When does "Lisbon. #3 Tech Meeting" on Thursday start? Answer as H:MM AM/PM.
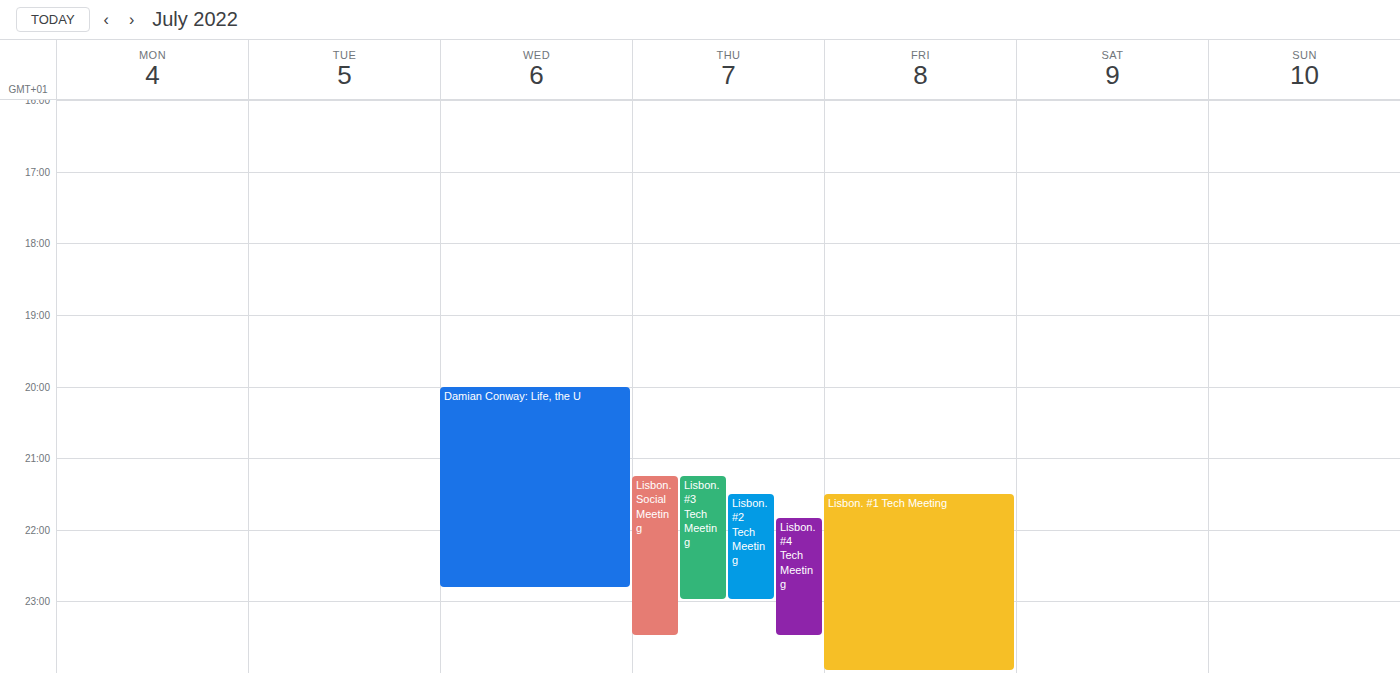
9:15 PM